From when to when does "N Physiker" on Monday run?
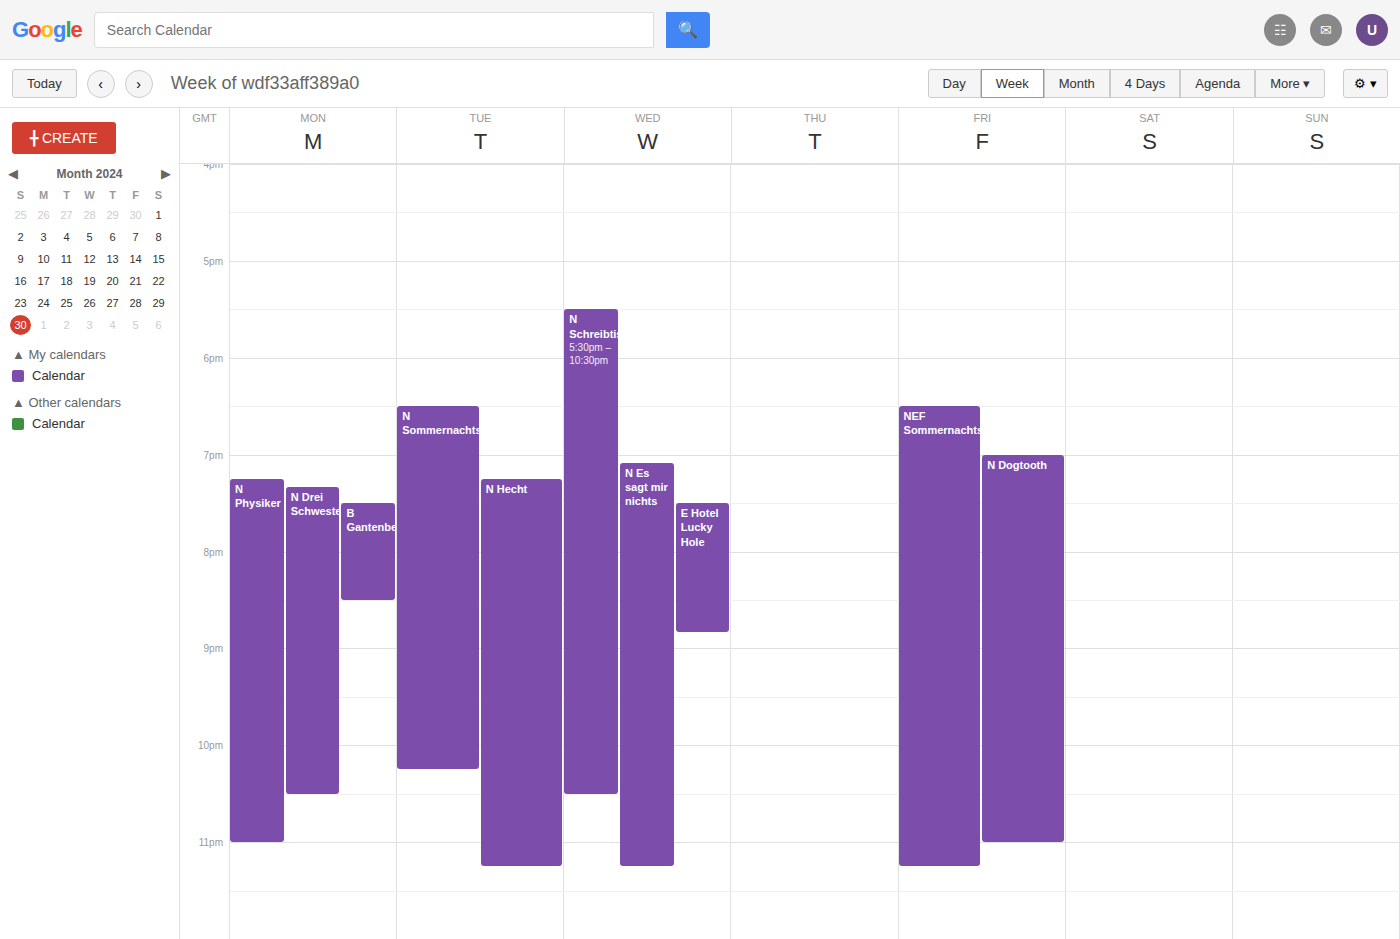
7:15 PM to 11:00 PM